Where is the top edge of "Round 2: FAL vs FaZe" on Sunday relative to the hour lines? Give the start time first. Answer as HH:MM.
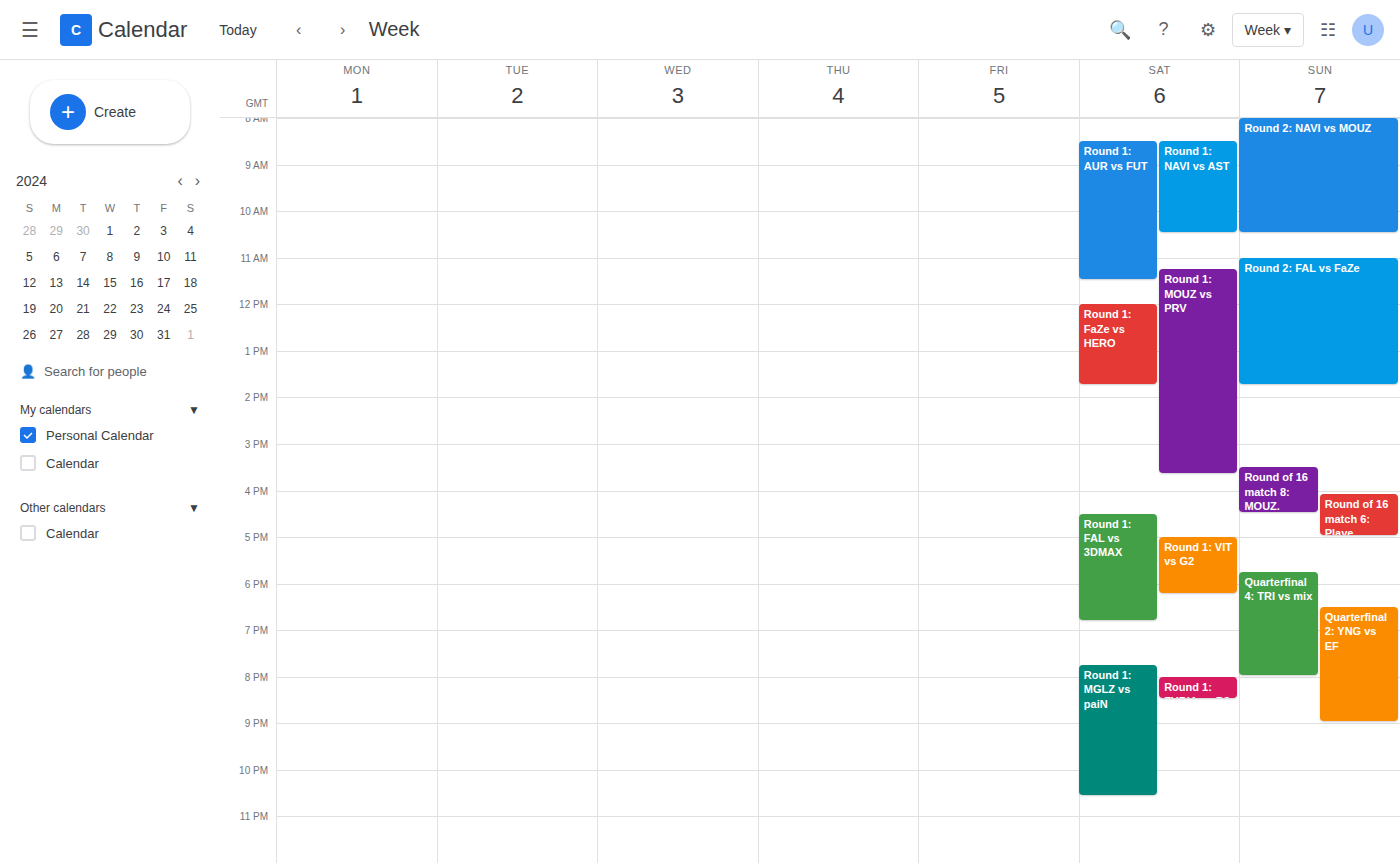
11:00 -- exactly on the 11:00 line.